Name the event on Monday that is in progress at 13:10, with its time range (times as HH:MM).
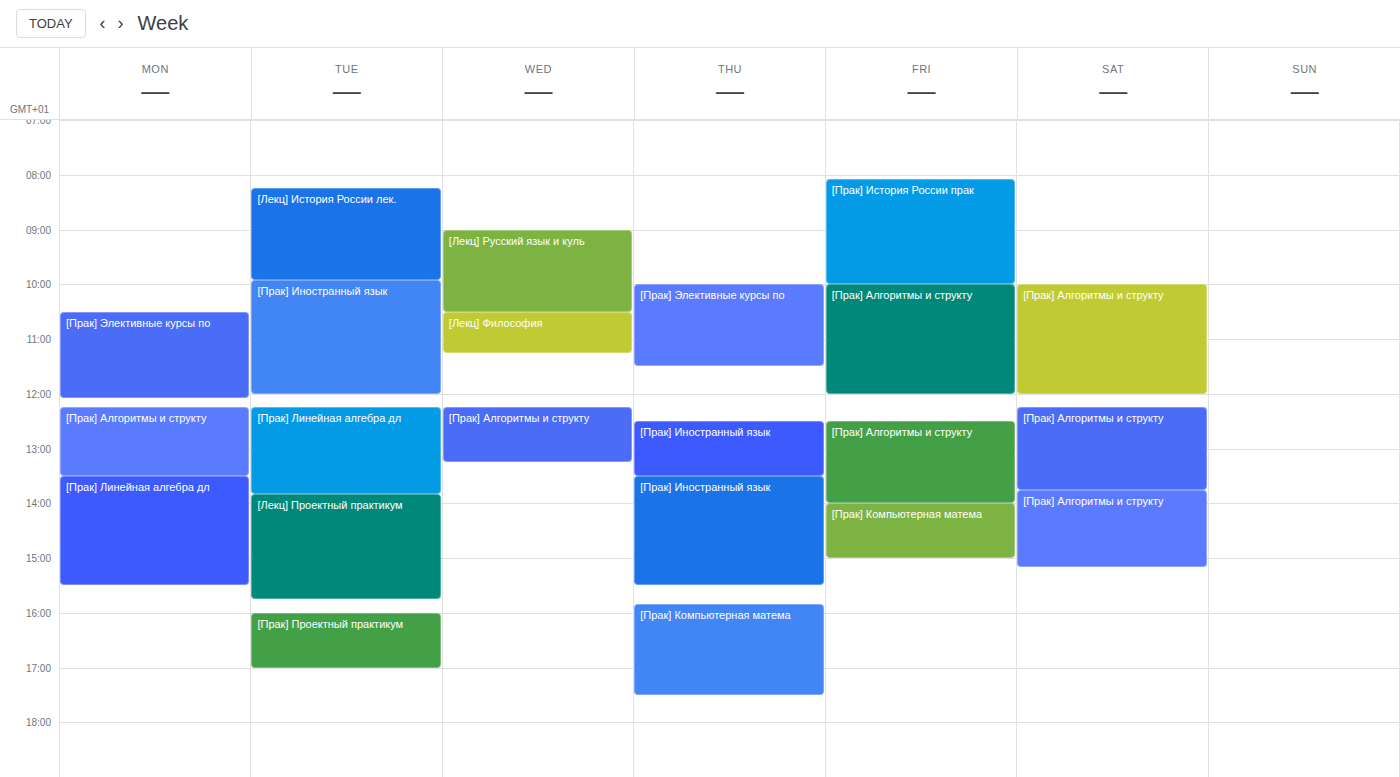
"[Прак] Алгоритмы и структу", 12:15 to 13:30